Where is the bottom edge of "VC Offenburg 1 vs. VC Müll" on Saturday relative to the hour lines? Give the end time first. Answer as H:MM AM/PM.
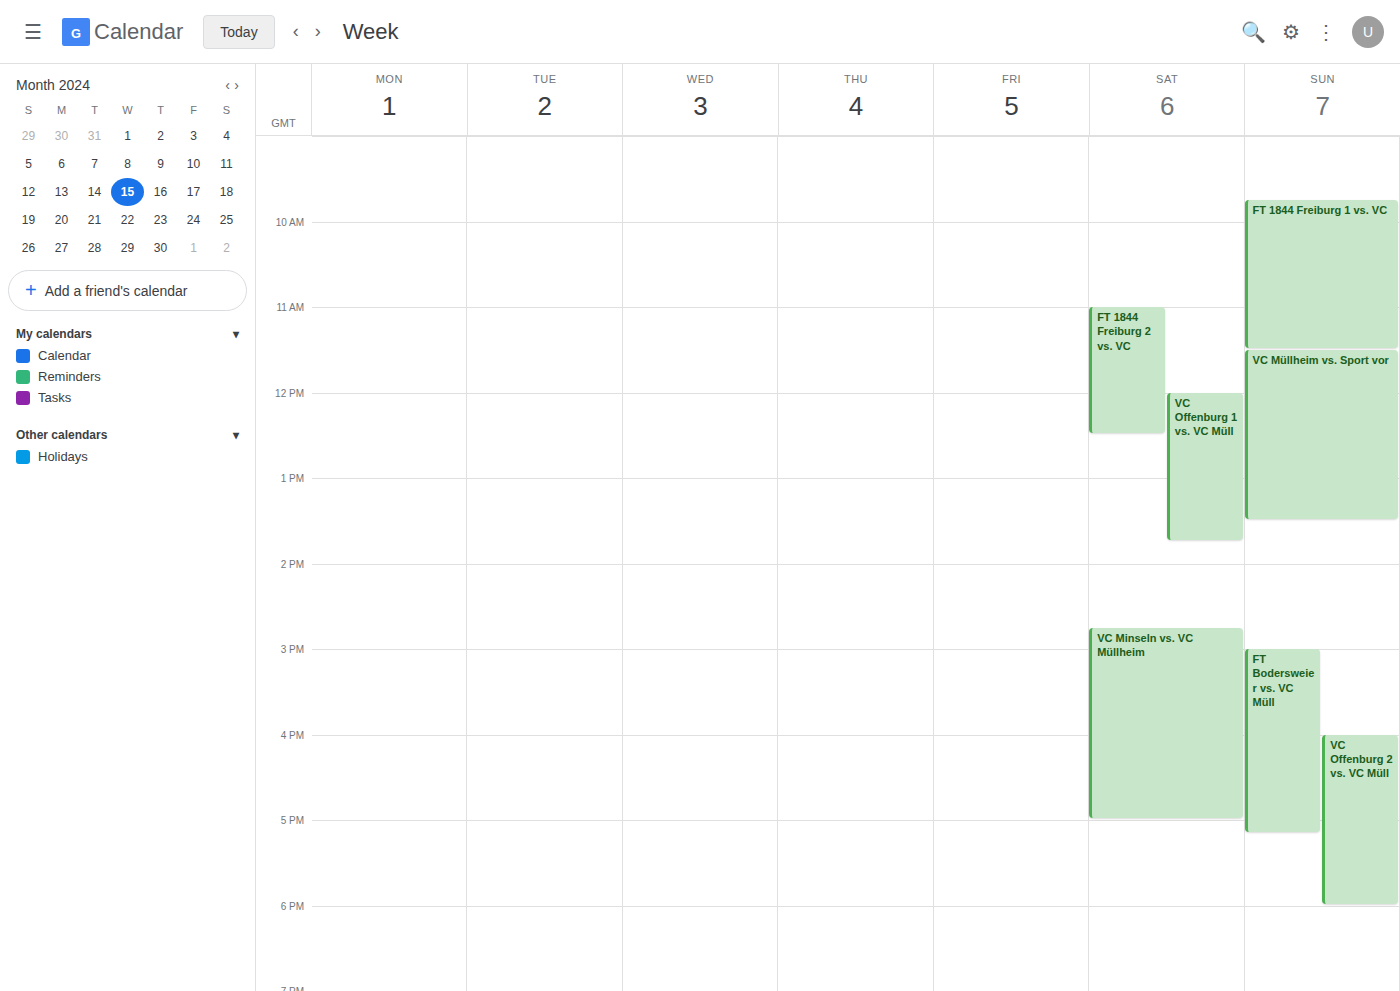
1:45 PM -- neither: three quarters of the way from the 1 PM line to the 2 PM line.